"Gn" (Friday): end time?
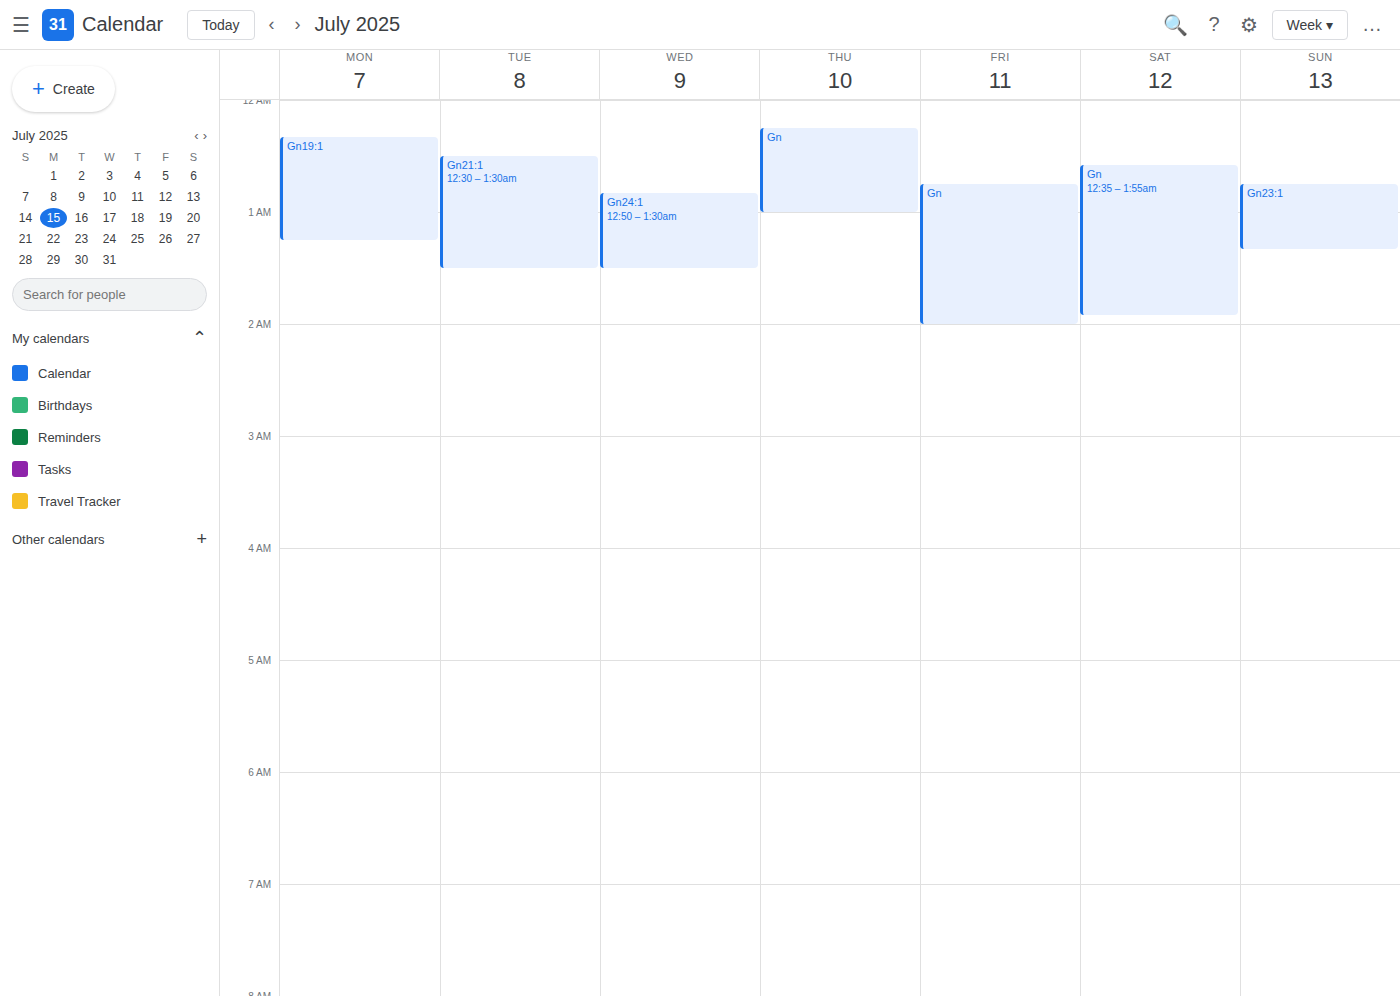
2:00 AM